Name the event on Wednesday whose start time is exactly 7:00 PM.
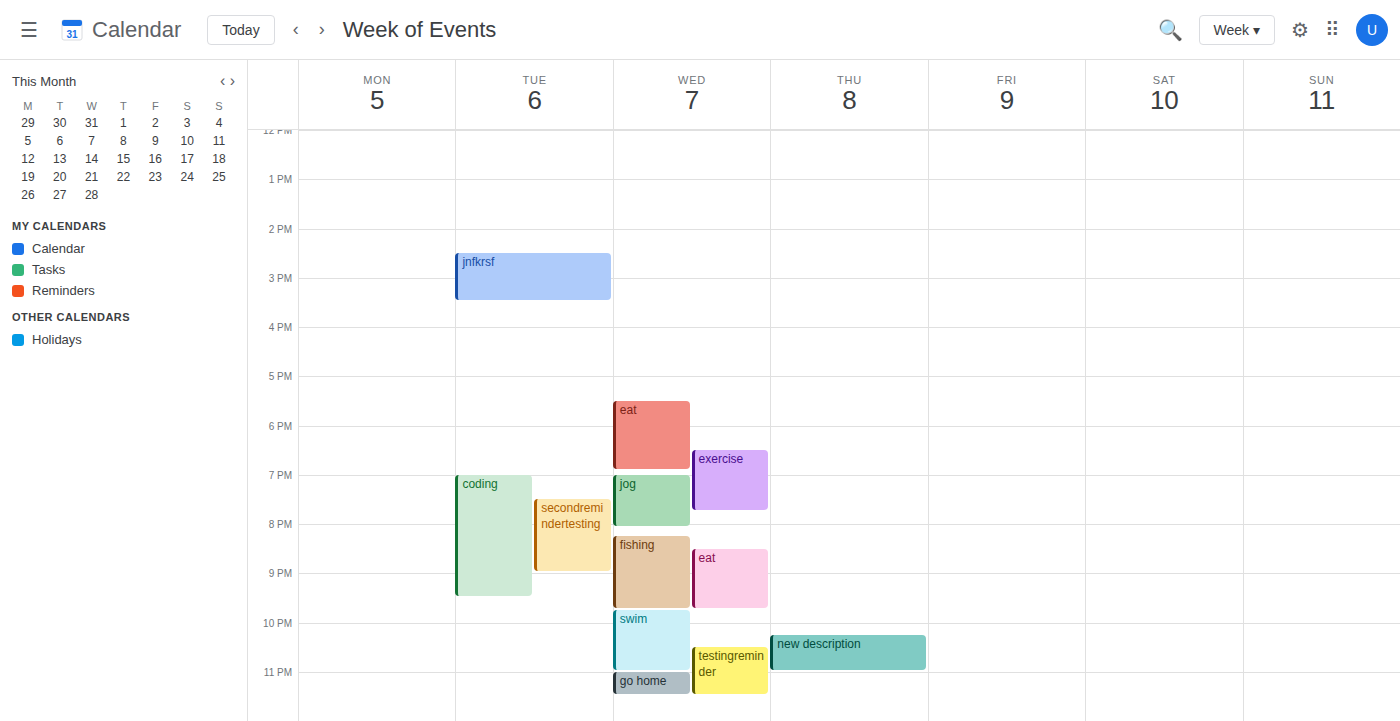
"jog"